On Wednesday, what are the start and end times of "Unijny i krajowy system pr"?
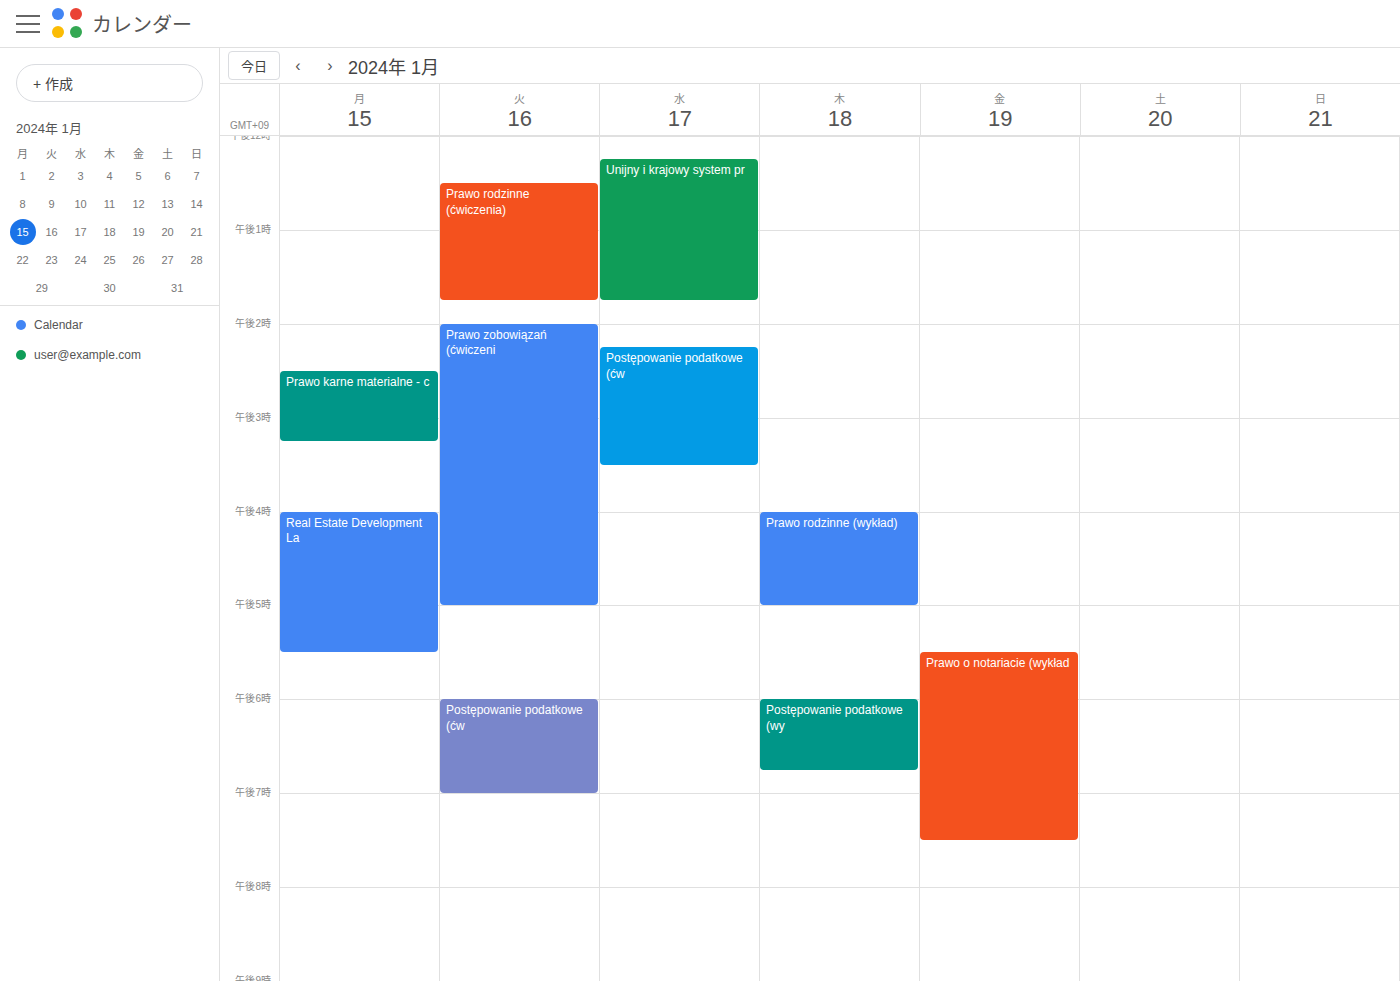
12:15 PM to 1:45 PM